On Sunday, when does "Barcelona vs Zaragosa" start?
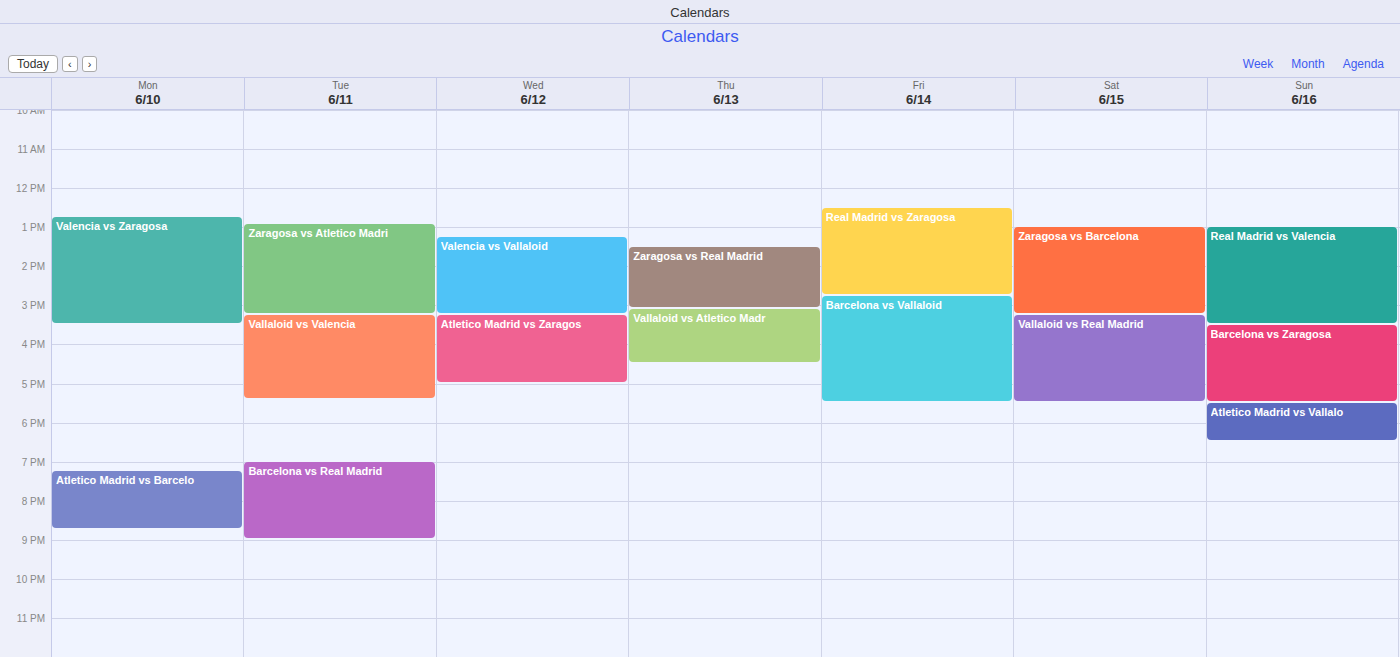
3:30 PM